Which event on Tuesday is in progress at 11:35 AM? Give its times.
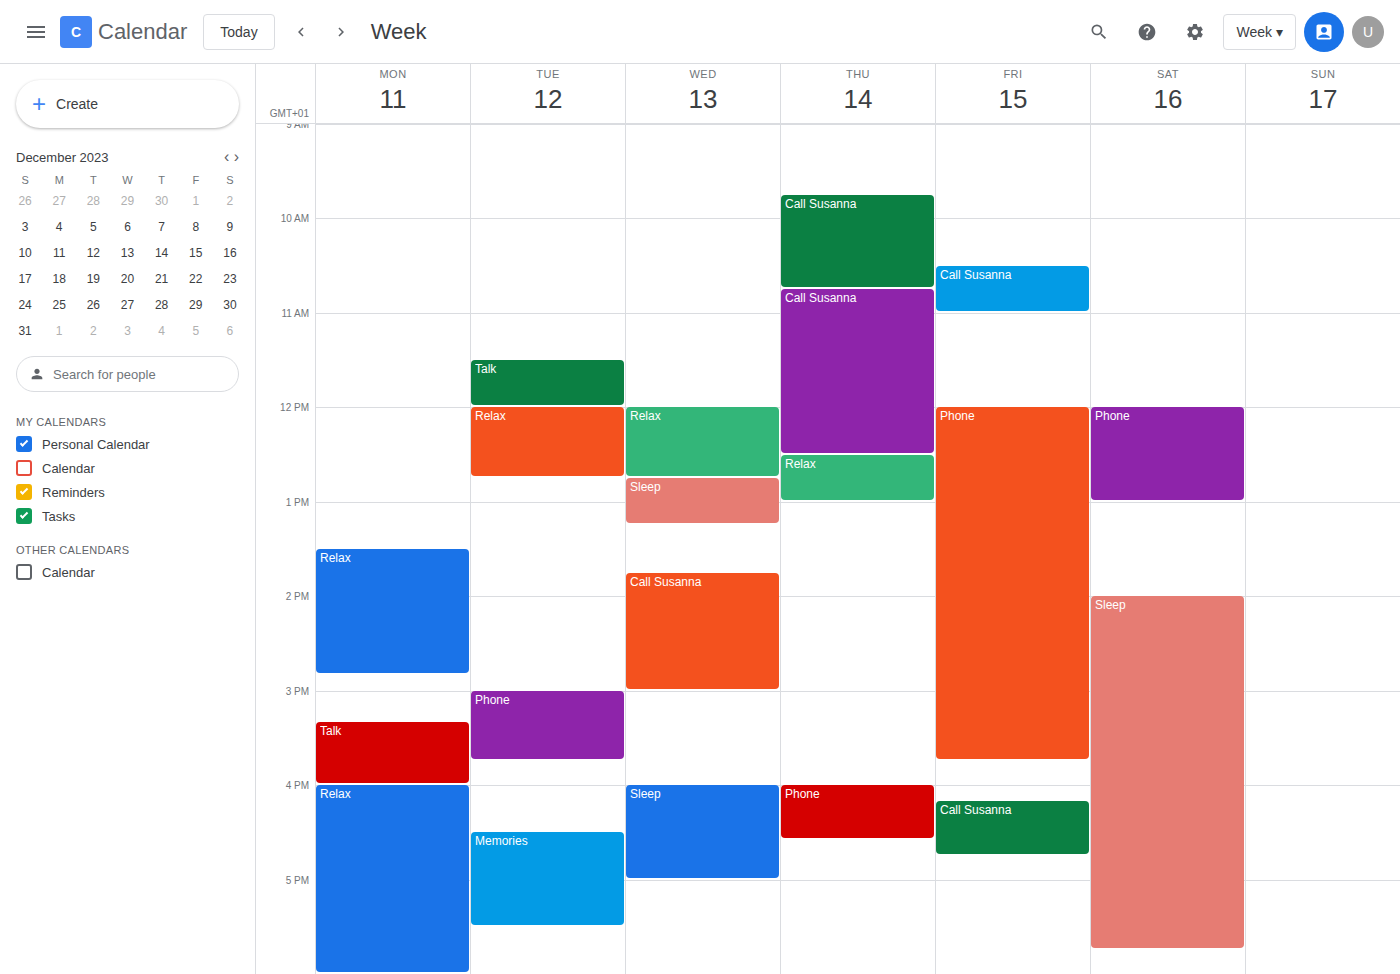
"Talk", 11:30 AM to 12:00 PM